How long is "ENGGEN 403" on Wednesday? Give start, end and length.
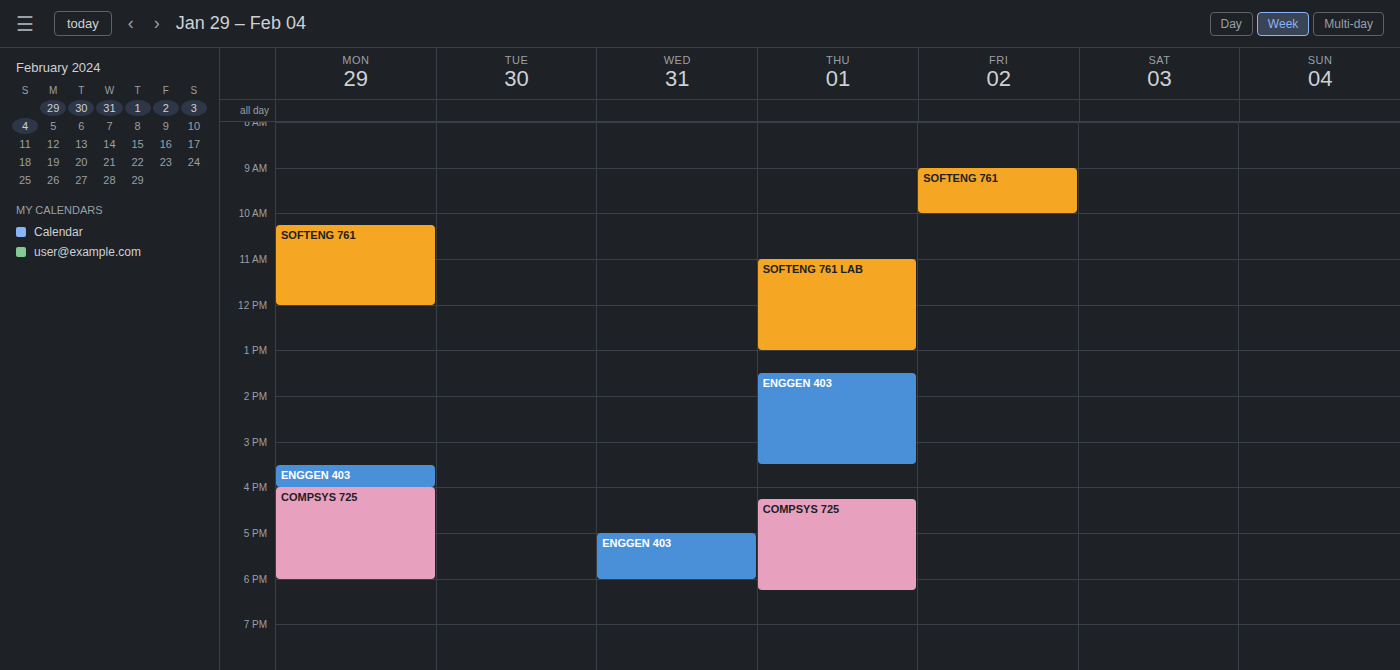
5:00 PM to 6:00 PM, 1 hour